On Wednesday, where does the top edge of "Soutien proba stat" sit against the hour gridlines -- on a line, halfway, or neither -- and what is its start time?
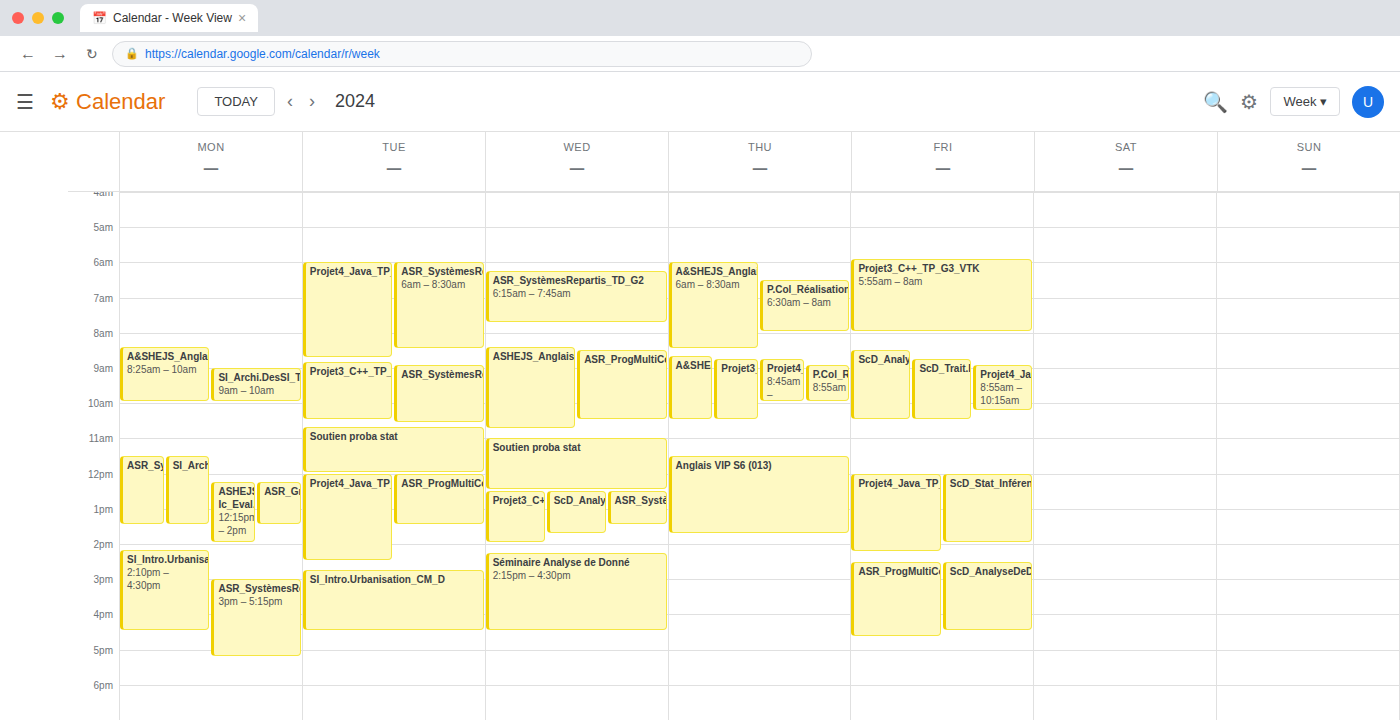
11:00 AM -- exactly on the 11 AM line.